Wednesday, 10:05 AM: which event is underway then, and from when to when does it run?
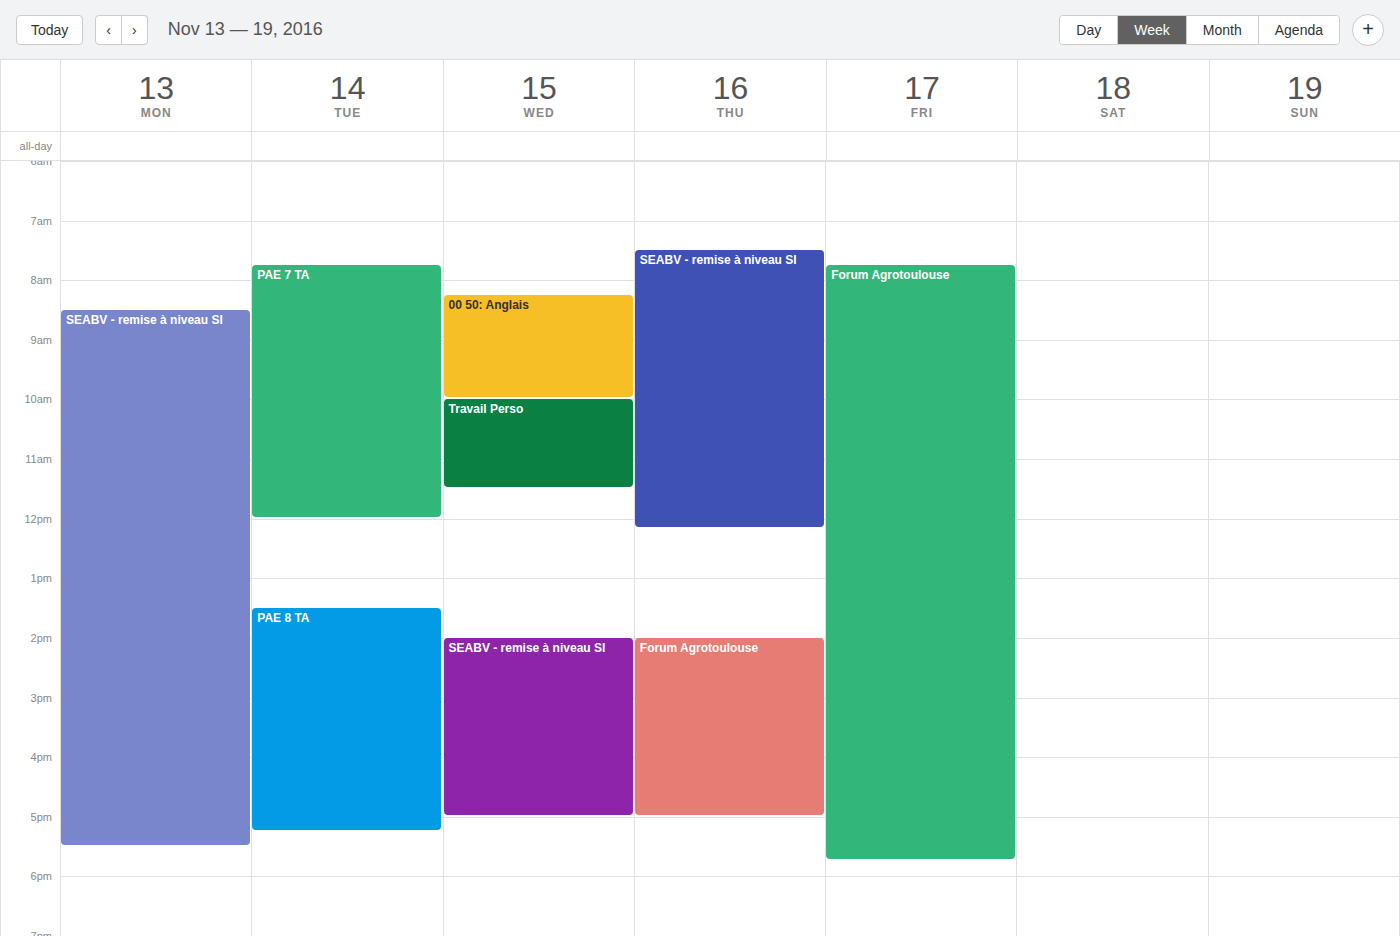
"Travail Perso", 10:00 AM to 11:30 AM